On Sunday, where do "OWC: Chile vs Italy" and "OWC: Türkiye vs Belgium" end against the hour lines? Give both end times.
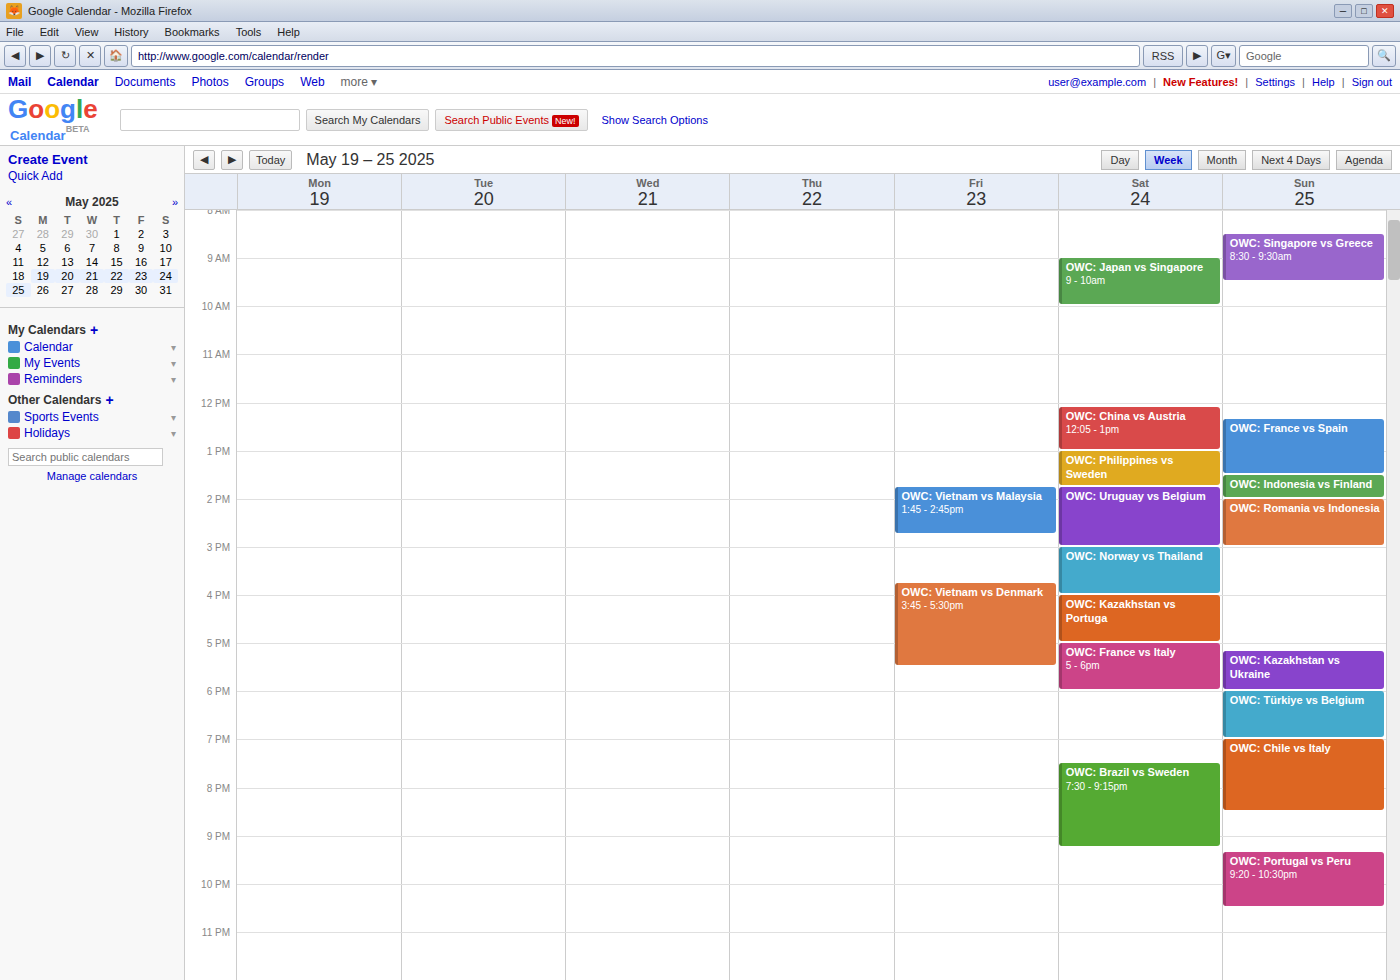
"OWC: Chile vs Italy": 8:30 PM, halfway between the 8 PM and 9 PM lines. "OWC: Türkiye vs Belgium": 7:00 PM, exactly on the 7 PM line.